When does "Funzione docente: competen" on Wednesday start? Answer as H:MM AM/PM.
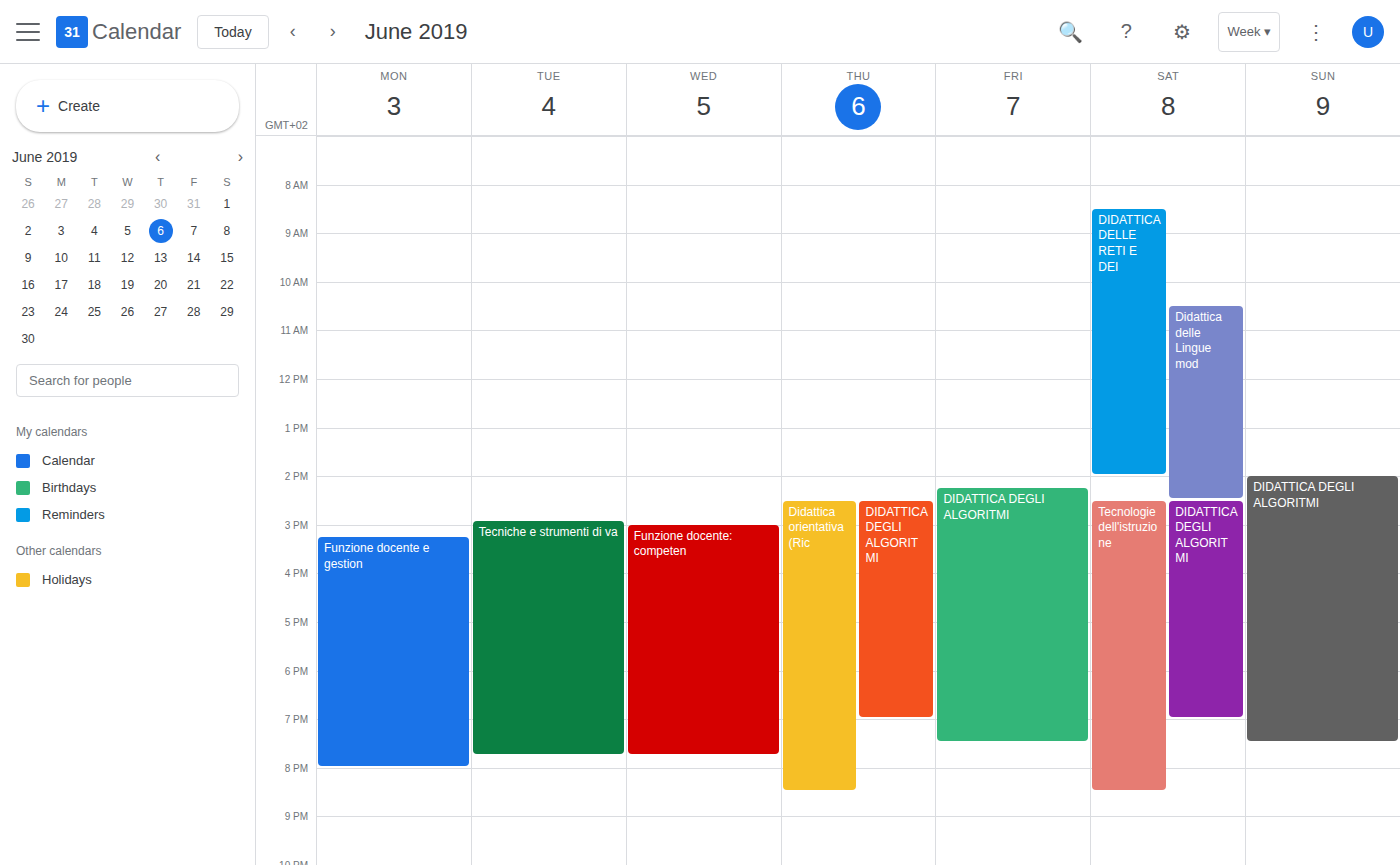
3:00 PM